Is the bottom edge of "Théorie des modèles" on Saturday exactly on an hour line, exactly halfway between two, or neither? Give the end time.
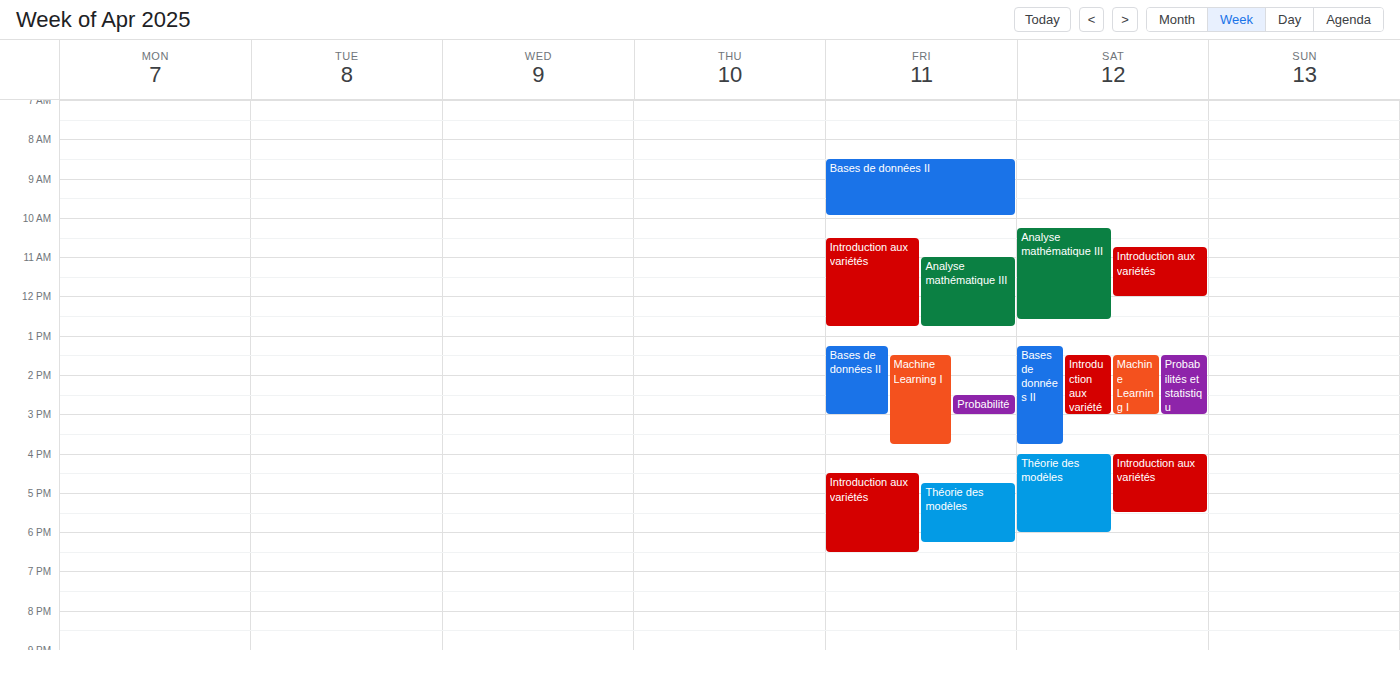
6:00 PM -- exactly on the 6 PM line.